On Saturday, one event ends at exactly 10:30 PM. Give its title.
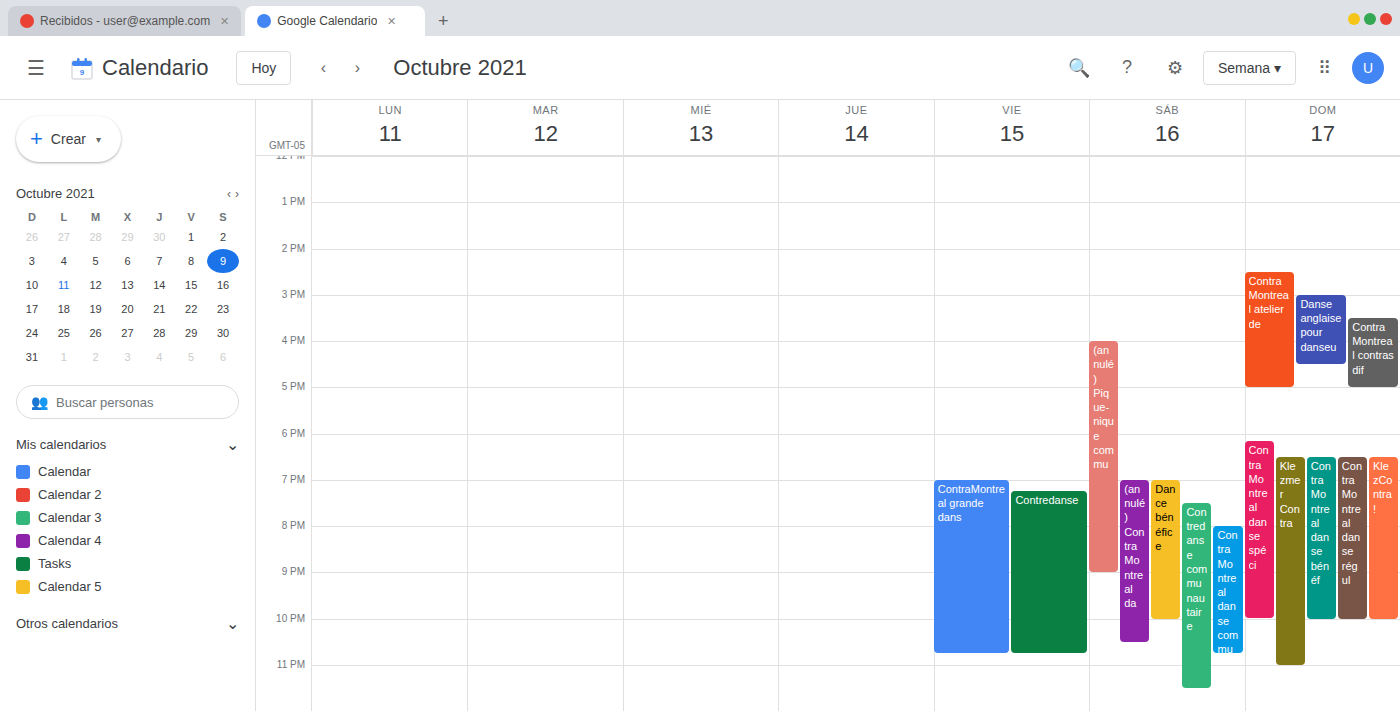
"(annulé) ContraMontreal da"